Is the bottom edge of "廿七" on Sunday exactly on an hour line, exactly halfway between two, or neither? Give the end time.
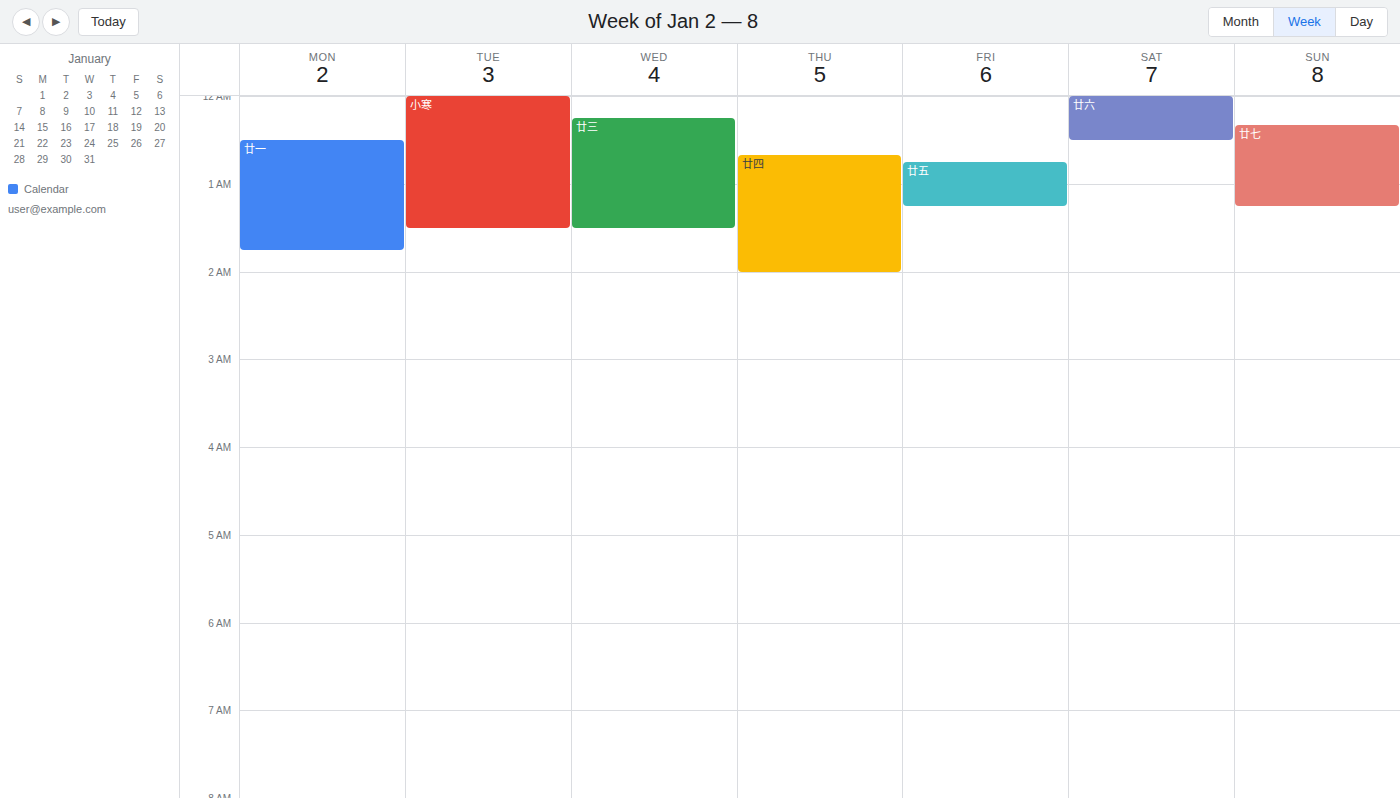
01:15 -- neither: a quarter of the way from the 01:00 line to the 02:00 line.